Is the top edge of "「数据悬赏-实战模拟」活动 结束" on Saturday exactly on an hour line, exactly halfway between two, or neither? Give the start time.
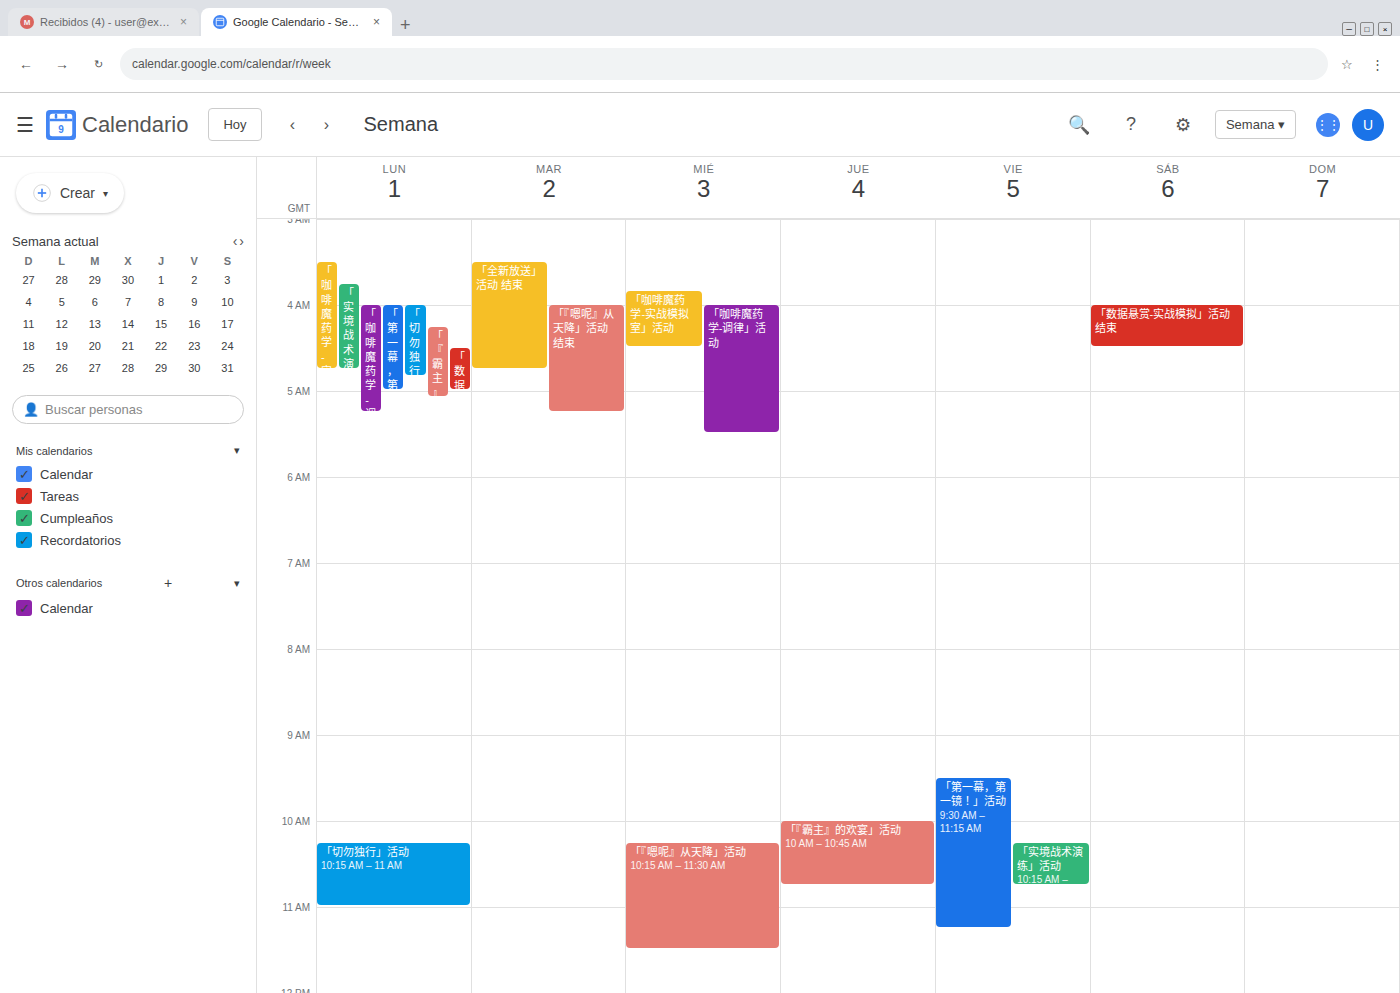
4:00 AM -- exactly on the 4 AM line.